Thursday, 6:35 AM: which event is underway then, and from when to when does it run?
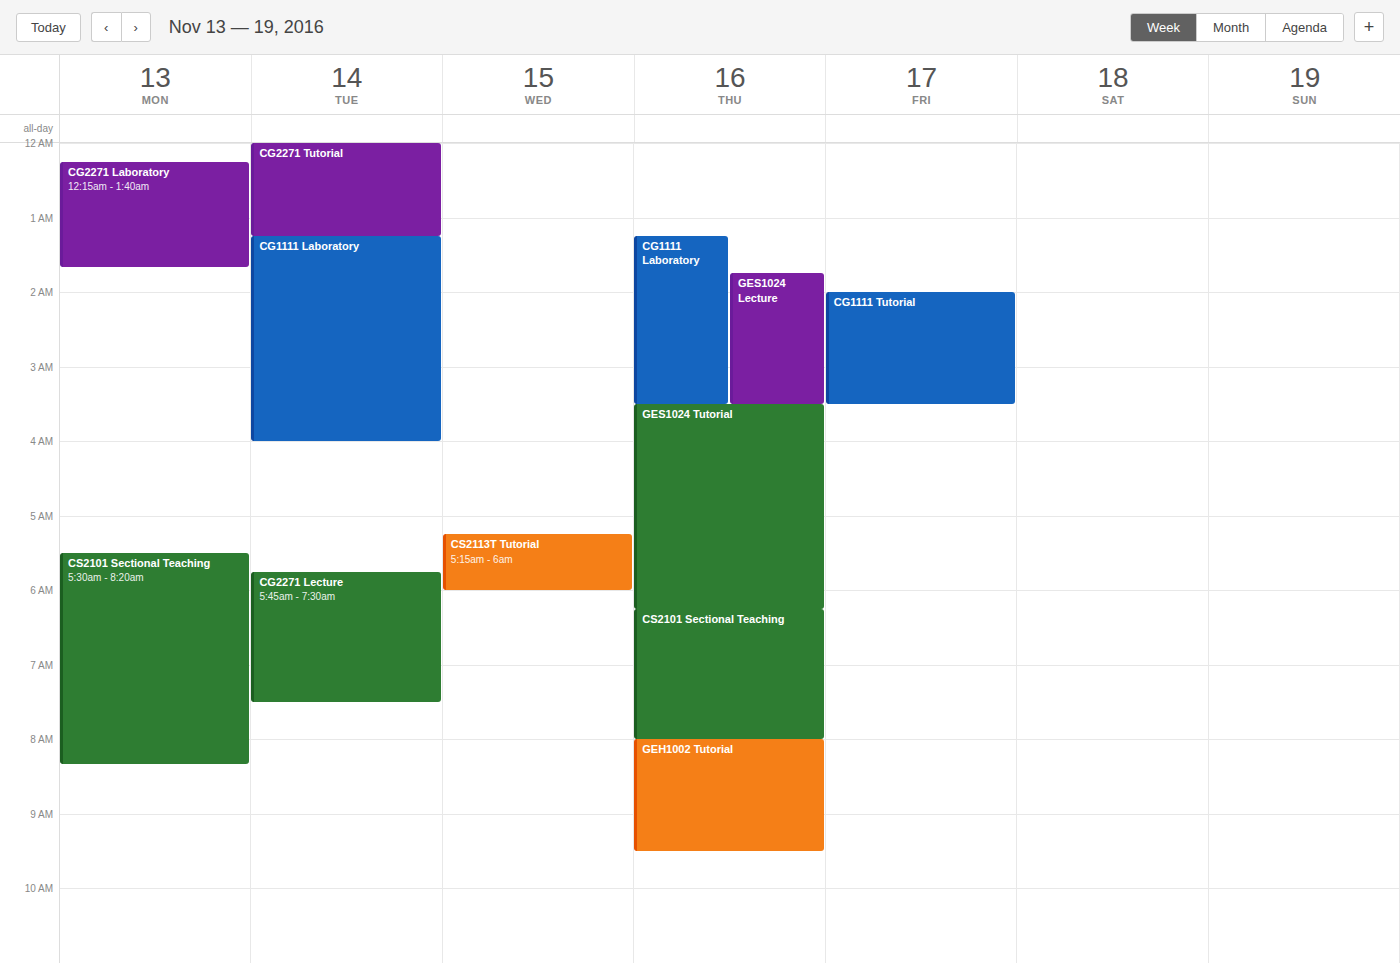
"CS2101 Sectional Teaching", 6:15 AM to 8:00 AM